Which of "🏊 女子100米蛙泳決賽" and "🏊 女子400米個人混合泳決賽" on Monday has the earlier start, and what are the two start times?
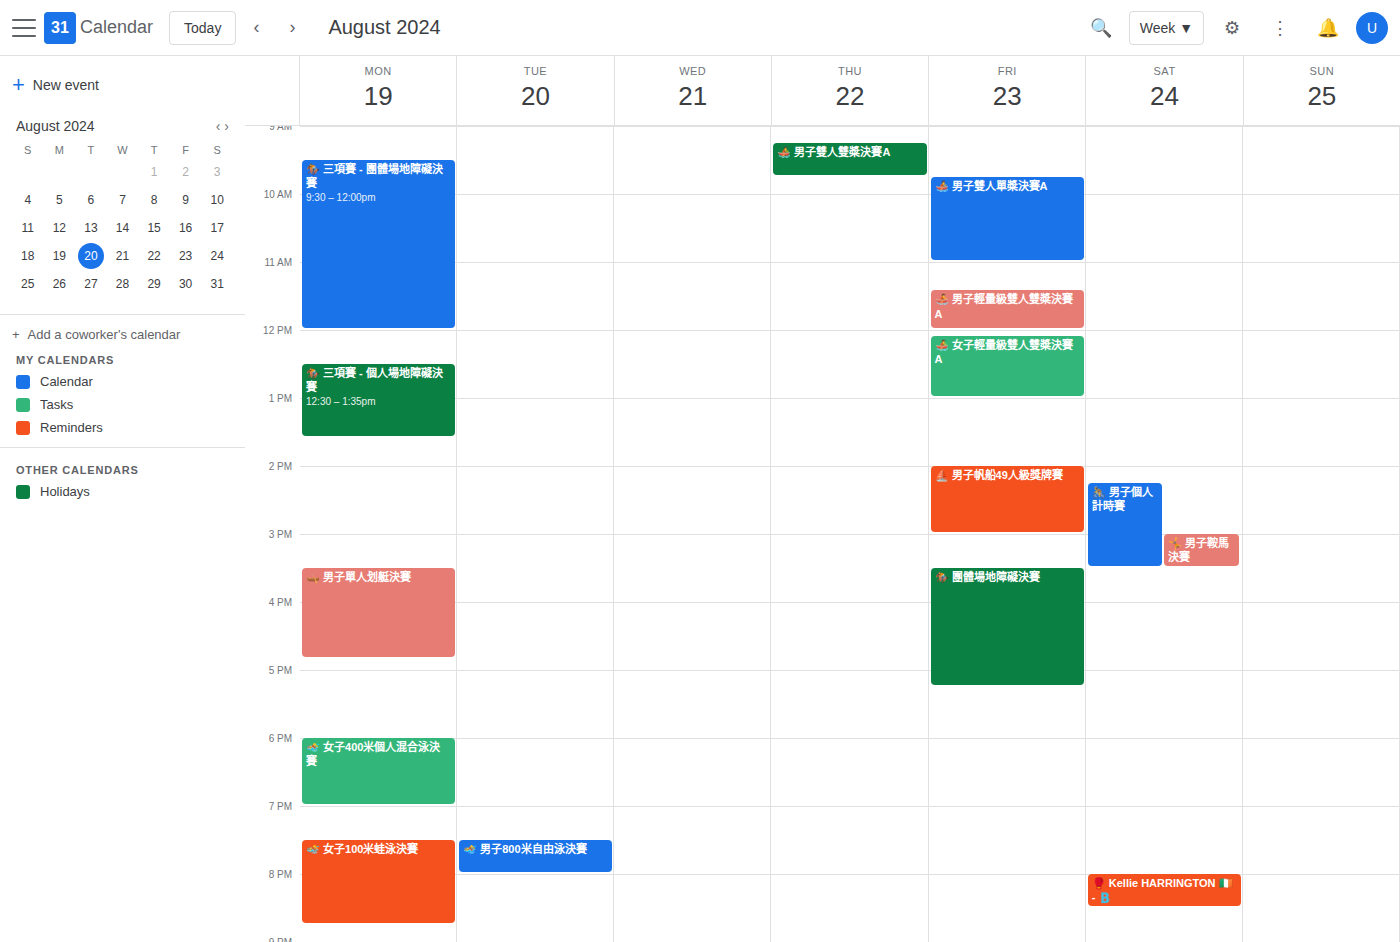
"🏊 女子400米個人混合泳決賽" 6:00 PM; "🏊 女子100米蛙泳決賽" 7:30 PM.